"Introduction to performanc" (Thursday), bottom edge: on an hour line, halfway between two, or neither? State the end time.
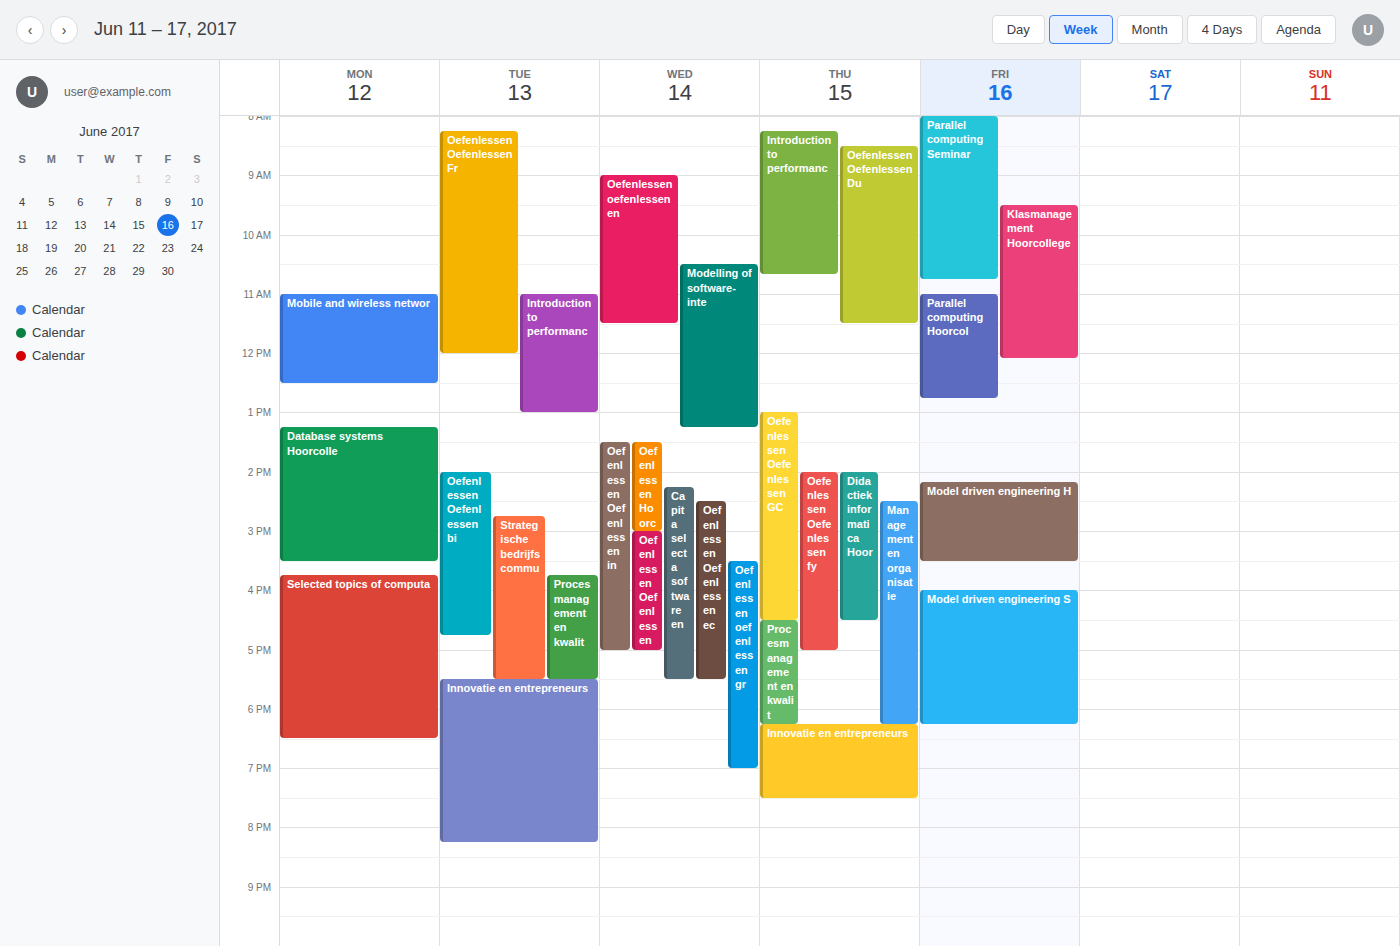
10:40 AM -- neither: 40 minutes below the 10 AM line and 20 minutes above the 11 AM line.